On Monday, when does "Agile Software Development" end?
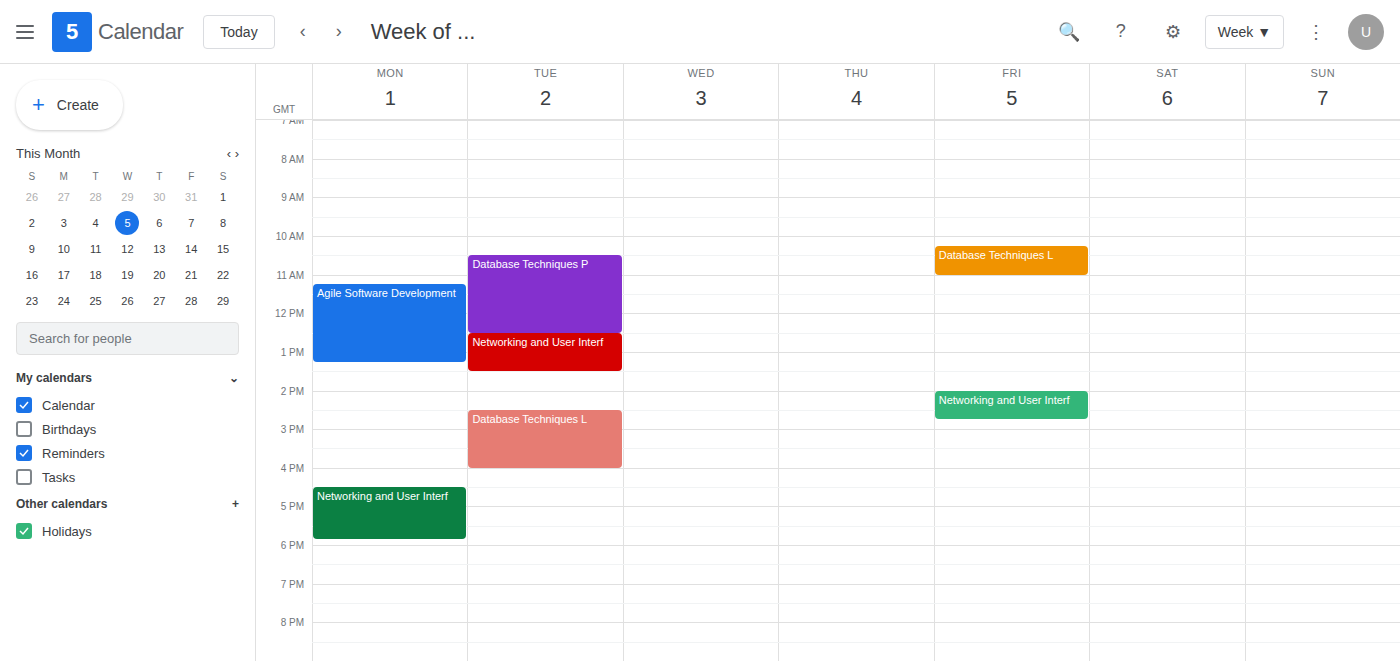
13:15